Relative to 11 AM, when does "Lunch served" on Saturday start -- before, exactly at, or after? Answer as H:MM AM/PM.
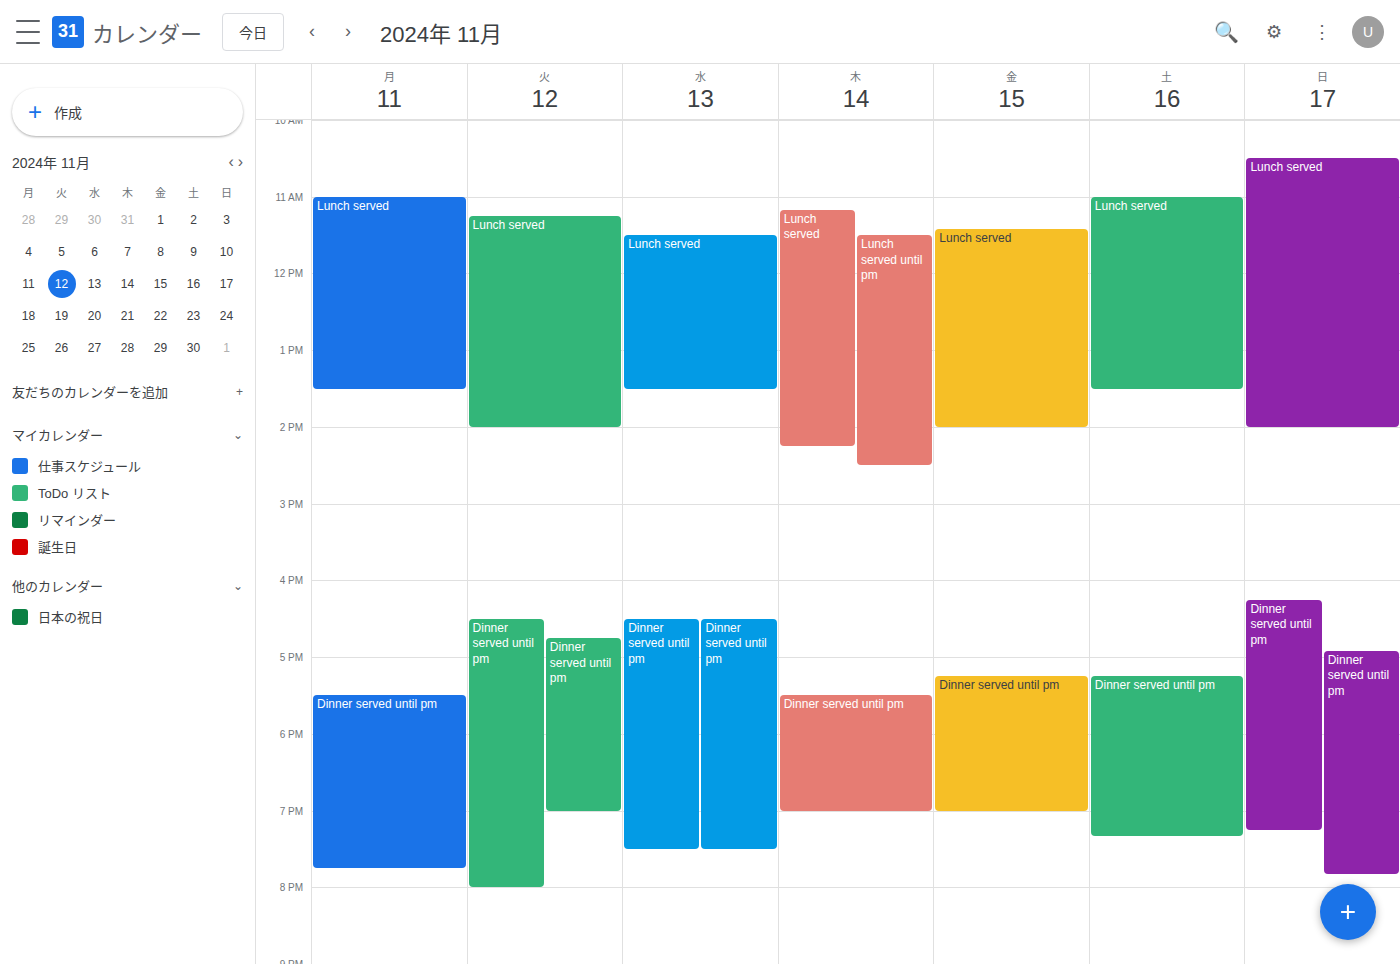
11:00 AM -- exactly at 11 AM, on the 11 AM line.